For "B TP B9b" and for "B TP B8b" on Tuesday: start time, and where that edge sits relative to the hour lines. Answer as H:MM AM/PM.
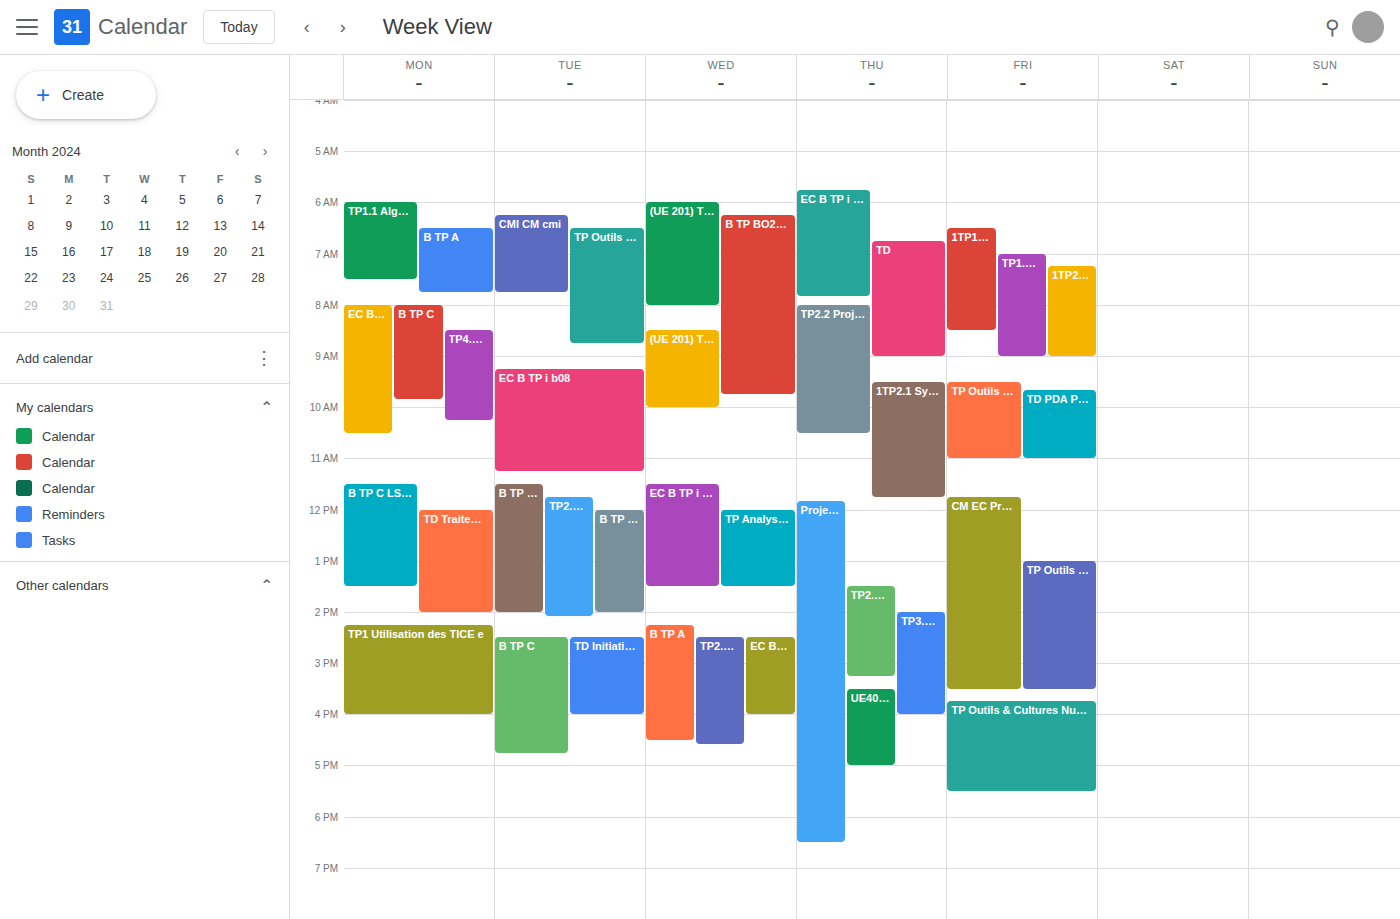
"B TP B9b": 11:30 AM, halfway between the 11 AM and 12 PM lines. "B TP B8b": 12:00 PM, exactly on the 12 PM line.